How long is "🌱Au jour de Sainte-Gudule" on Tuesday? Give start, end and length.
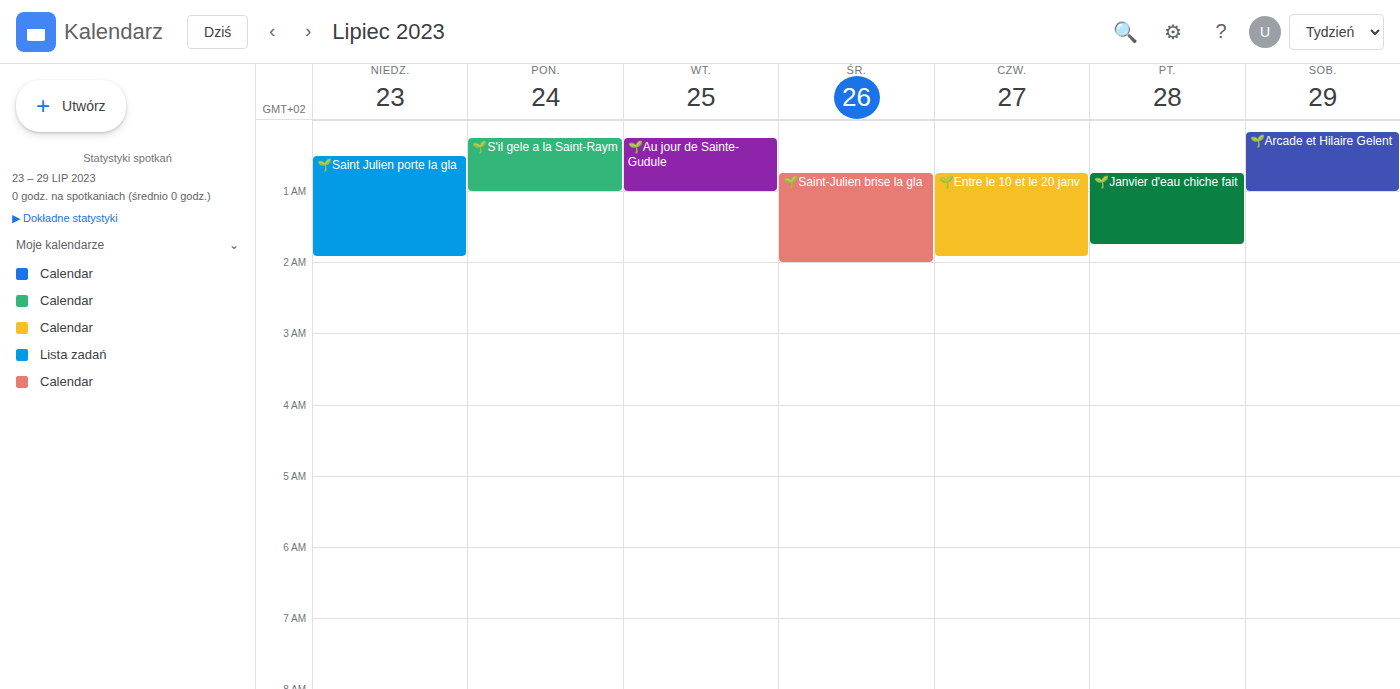
00:15 to 01:00, 45 minutes